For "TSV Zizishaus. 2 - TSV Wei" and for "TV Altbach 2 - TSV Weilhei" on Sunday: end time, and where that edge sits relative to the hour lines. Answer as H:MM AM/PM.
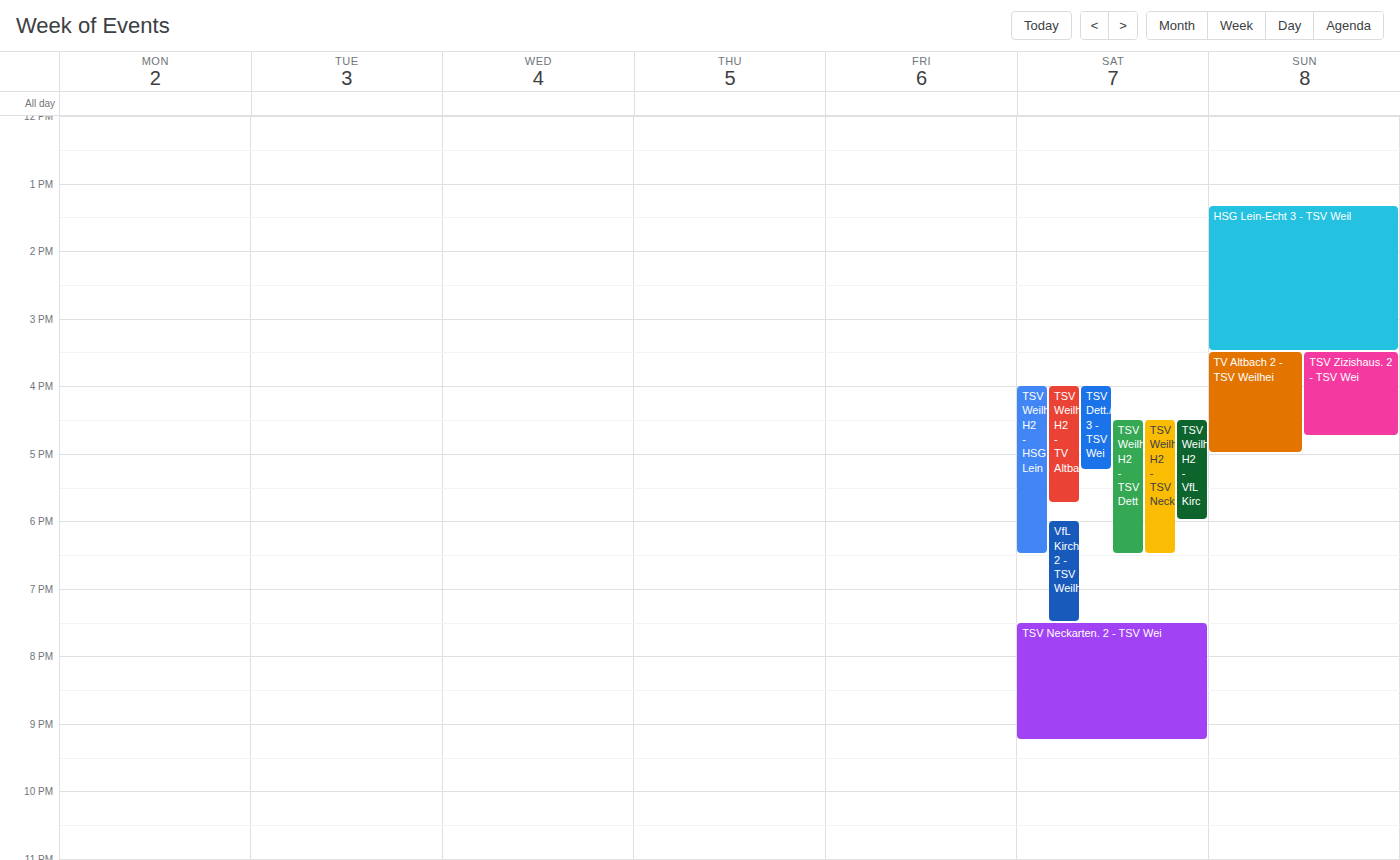
"TSV Zizishaus. 2 - TSV Wei": 4:45 PM, neither: three quarters of the way from the 4 PM line to the 5 PM line. "TV Altbach 2 - TSV Weilhei": 5:00 PM, exactly on the 5 PM line.